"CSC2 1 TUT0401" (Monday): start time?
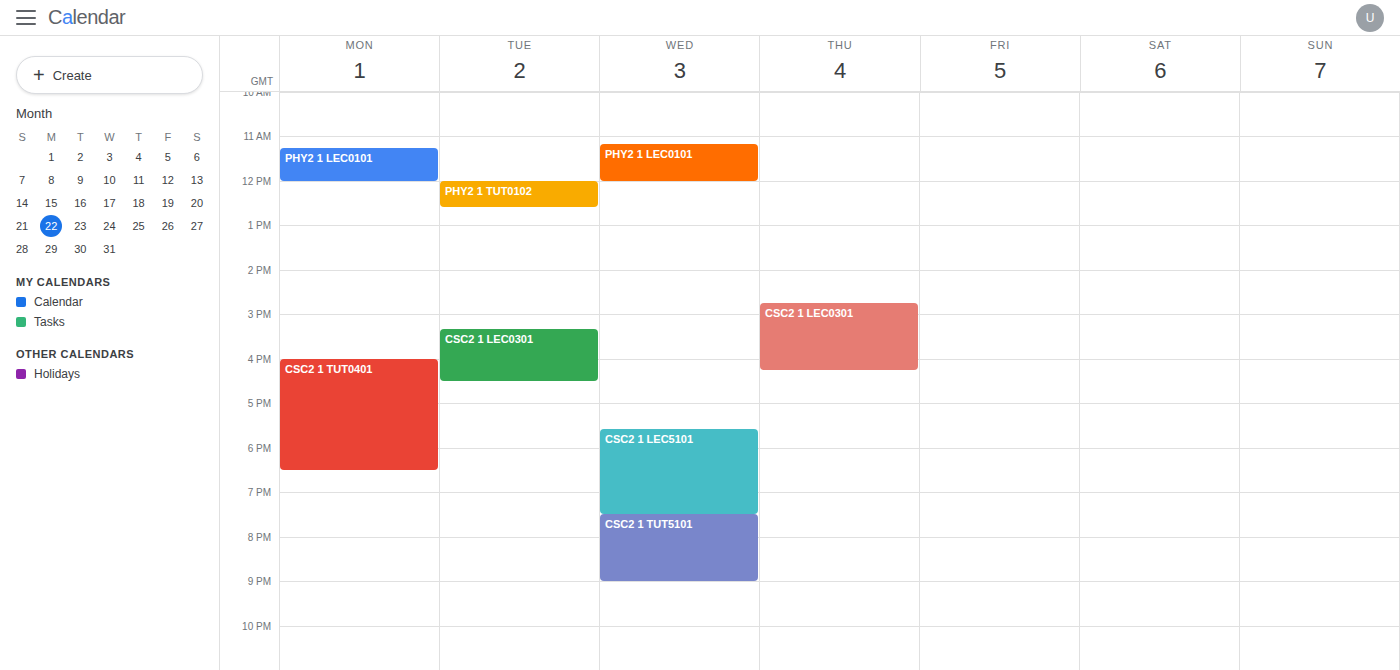
16:00